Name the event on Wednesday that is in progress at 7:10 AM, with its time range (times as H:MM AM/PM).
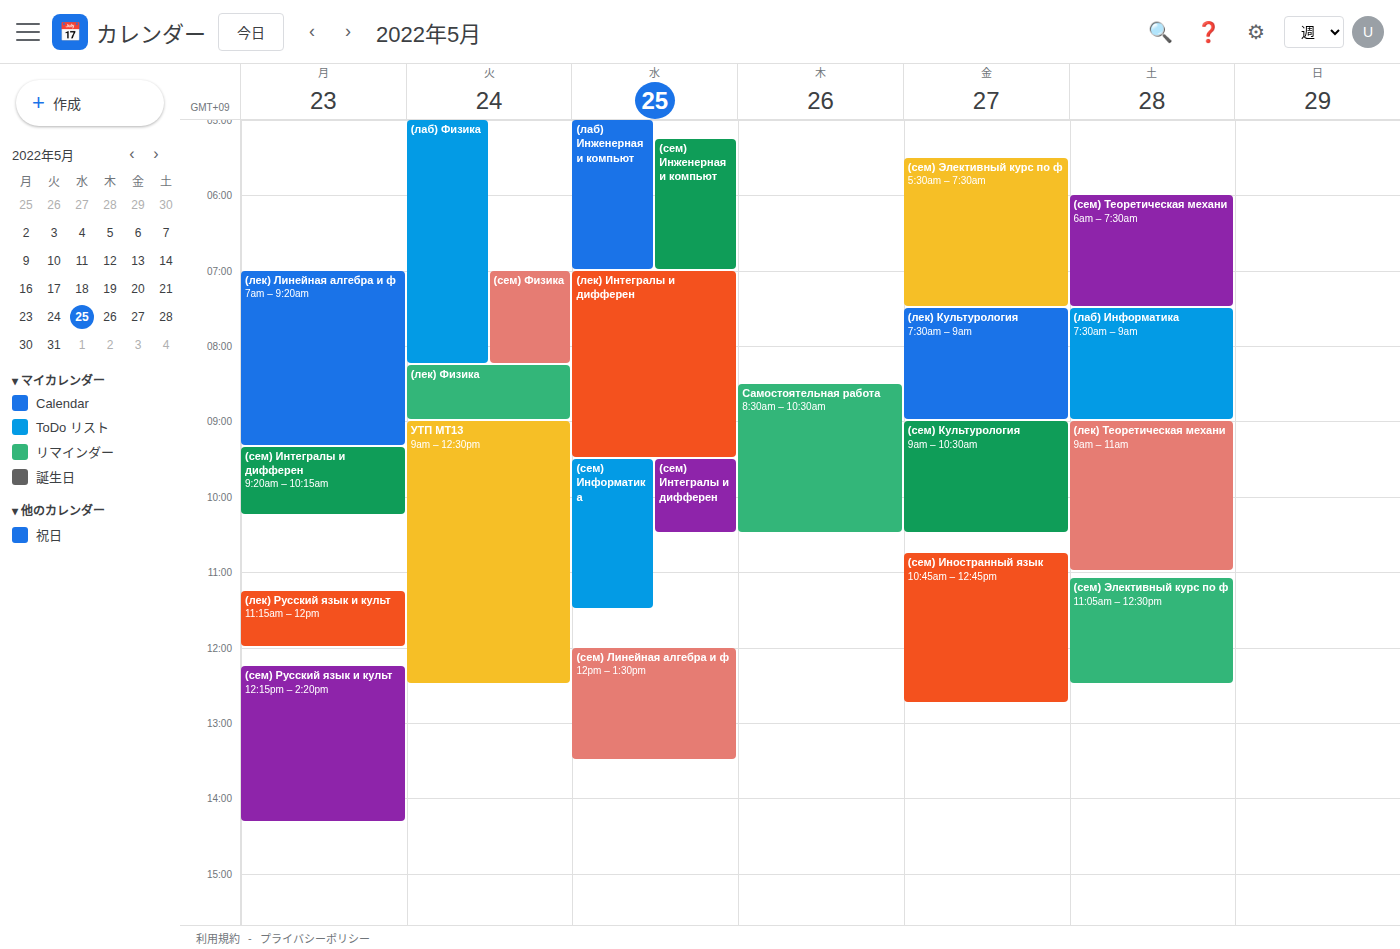
"(лек) Интегралы и дифферен", 7:00 AM to 9:30 AM